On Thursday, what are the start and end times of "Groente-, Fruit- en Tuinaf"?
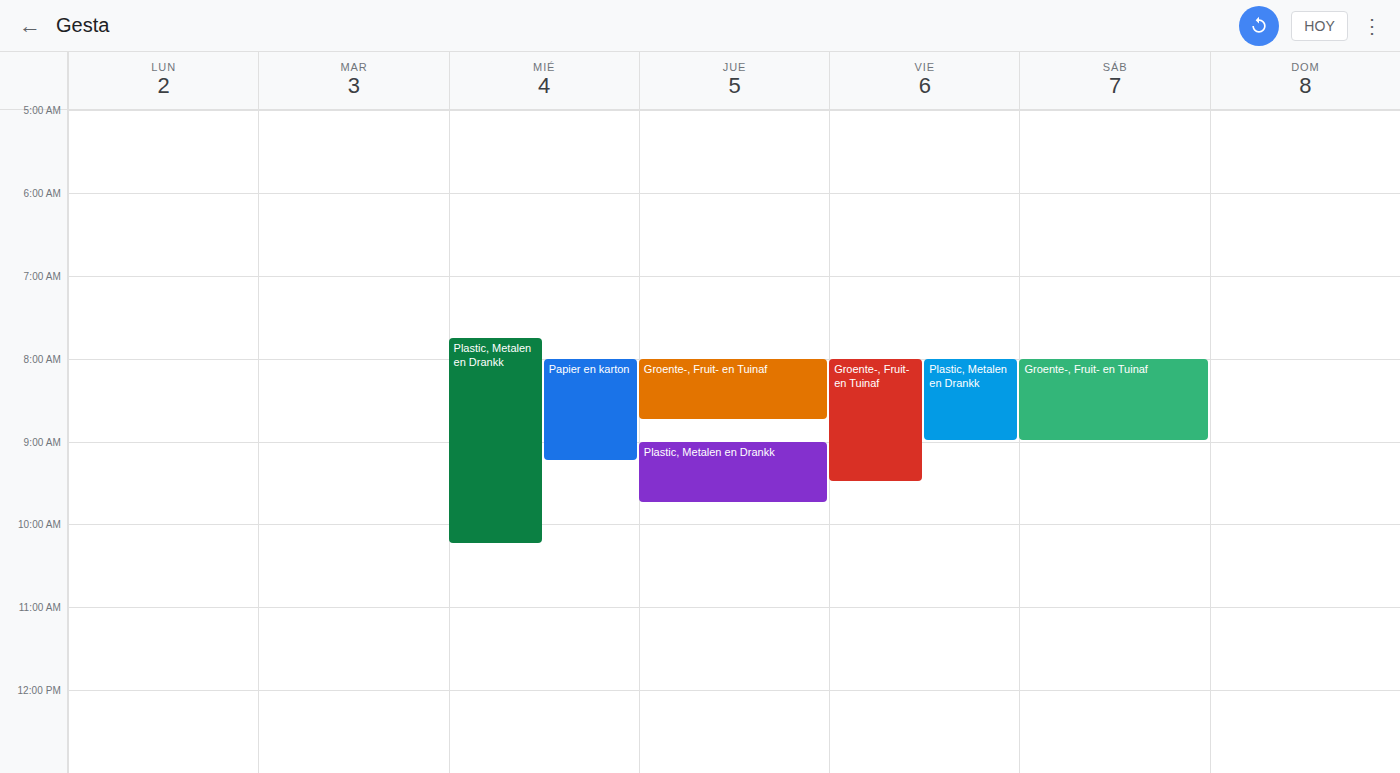
8:00 AM to 8:45 AM